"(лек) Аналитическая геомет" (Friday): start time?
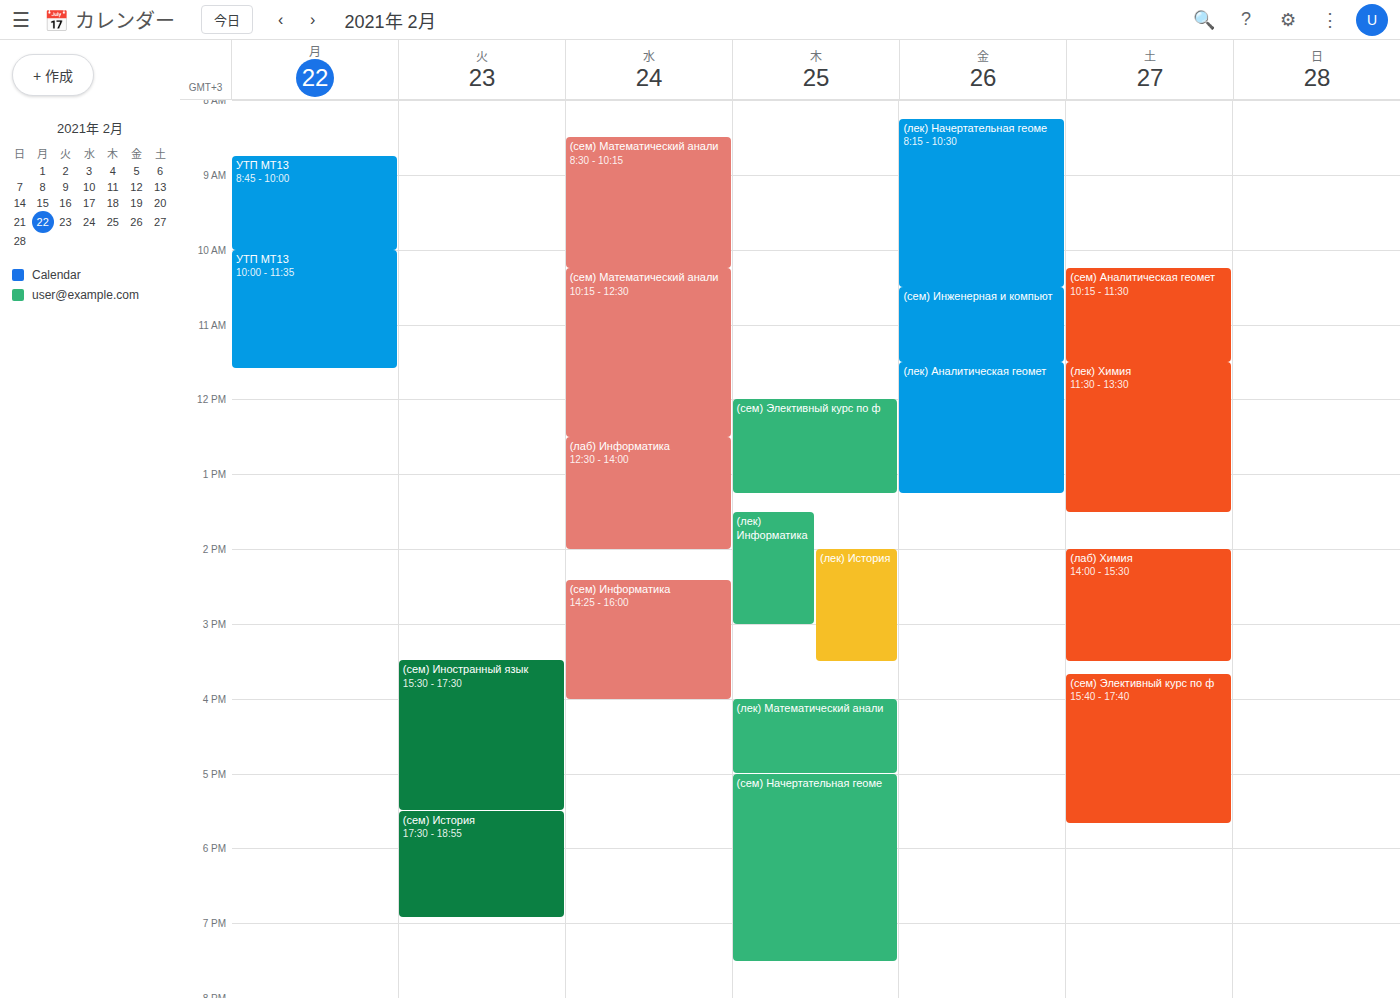
11:30 AM